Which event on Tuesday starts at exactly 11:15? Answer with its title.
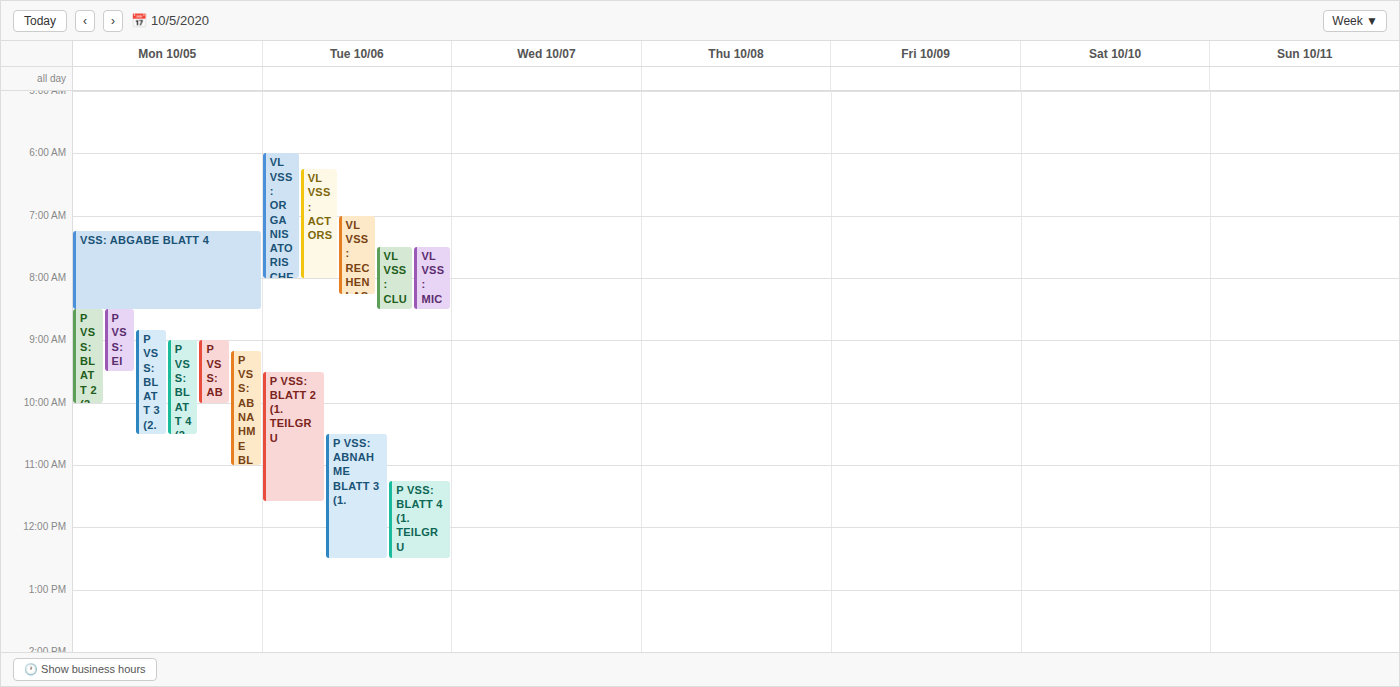
"P vss: Blatt 4 (1. Teilgru"